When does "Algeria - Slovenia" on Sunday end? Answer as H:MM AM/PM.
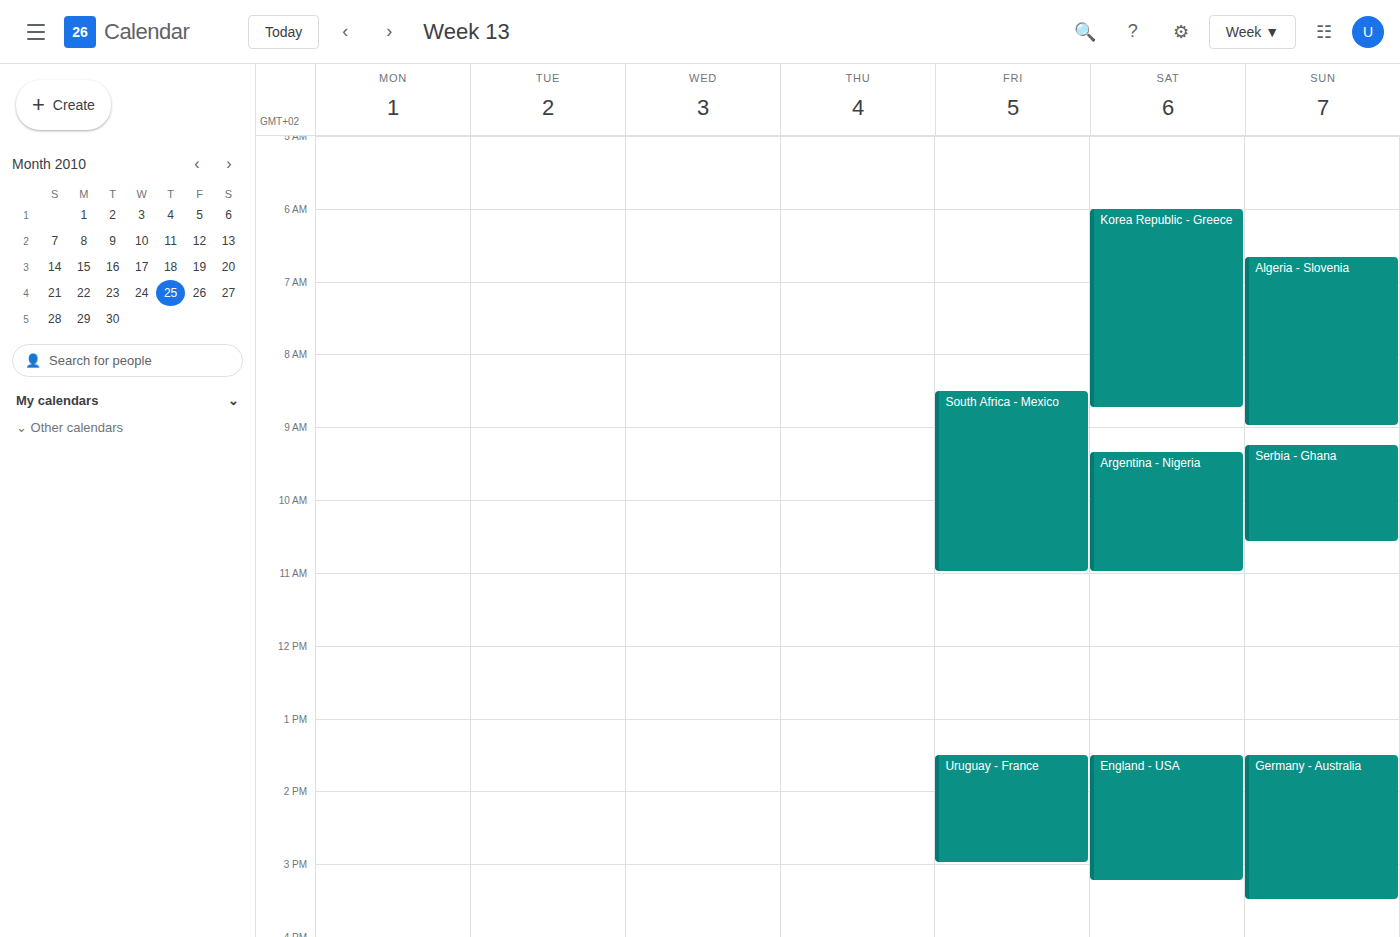
9:00 AM